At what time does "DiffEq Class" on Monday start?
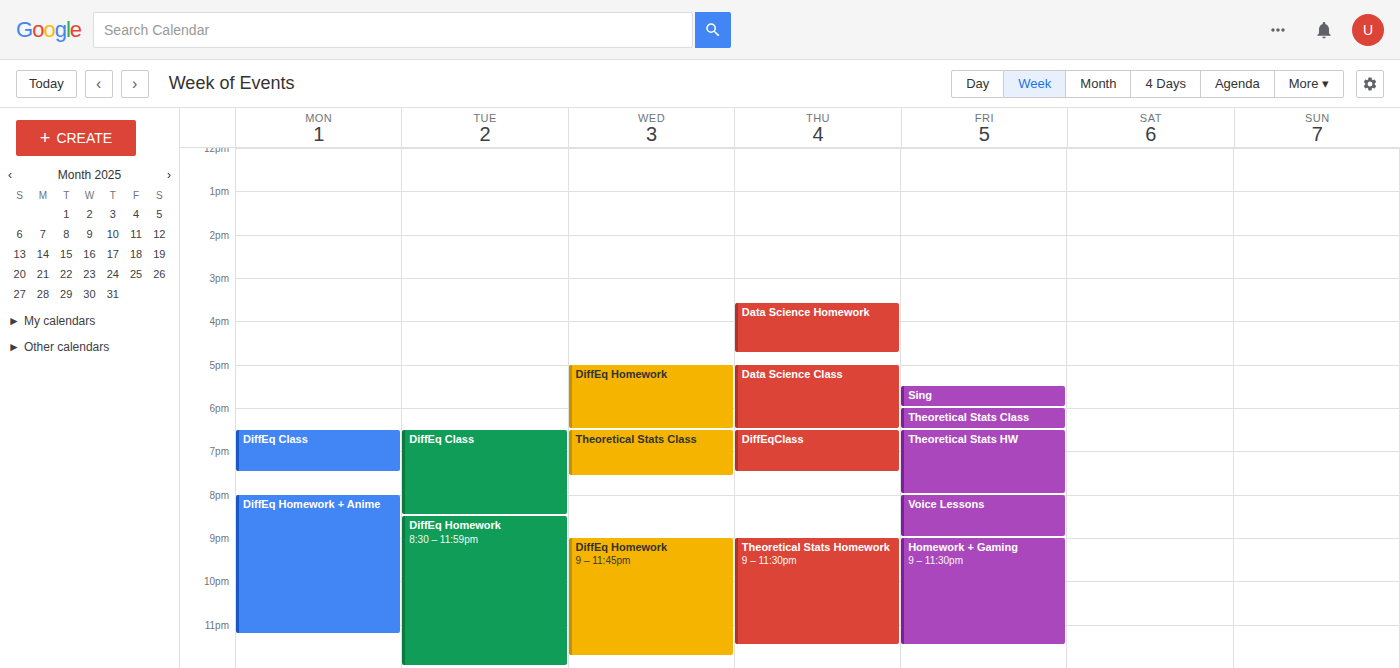
6:30 PM